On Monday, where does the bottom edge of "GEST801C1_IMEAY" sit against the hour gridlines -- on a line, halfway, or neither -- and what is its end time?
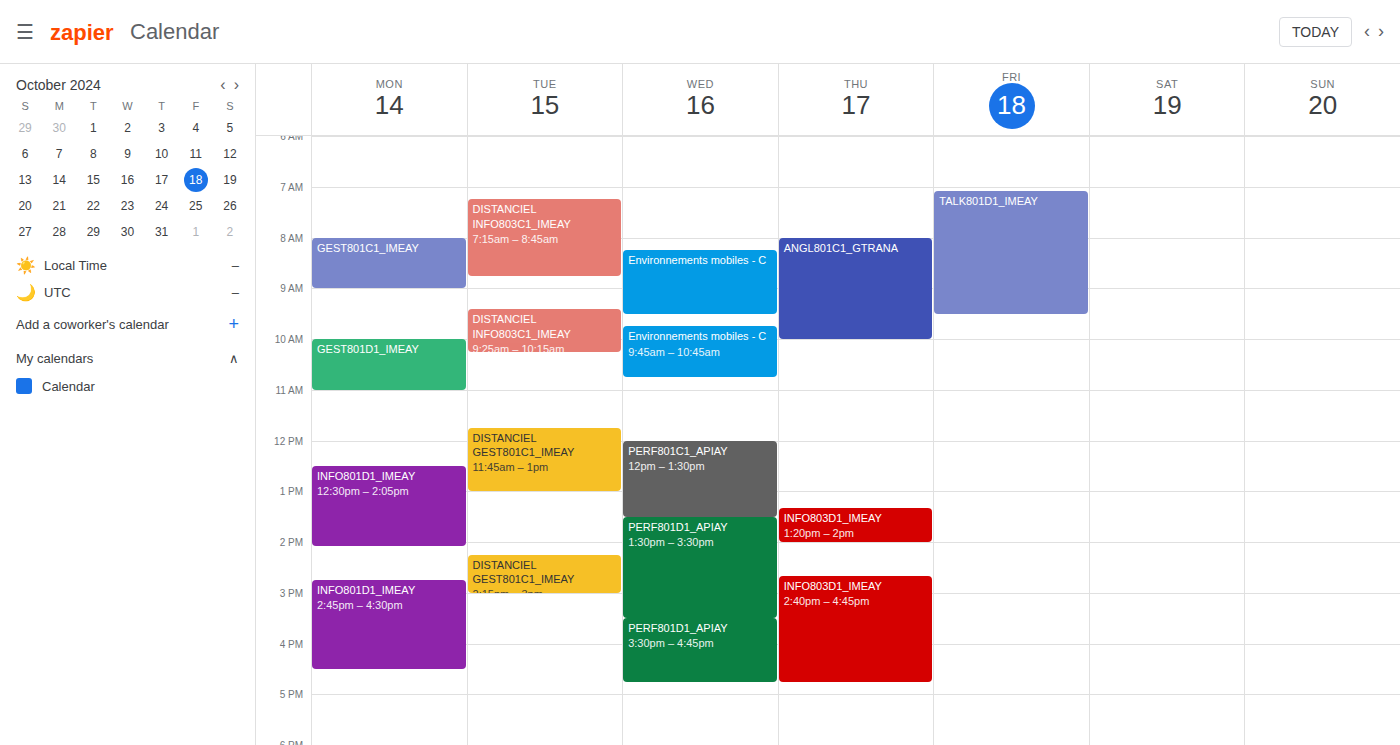
9:00 AM -- exactly on the 9 AM line.